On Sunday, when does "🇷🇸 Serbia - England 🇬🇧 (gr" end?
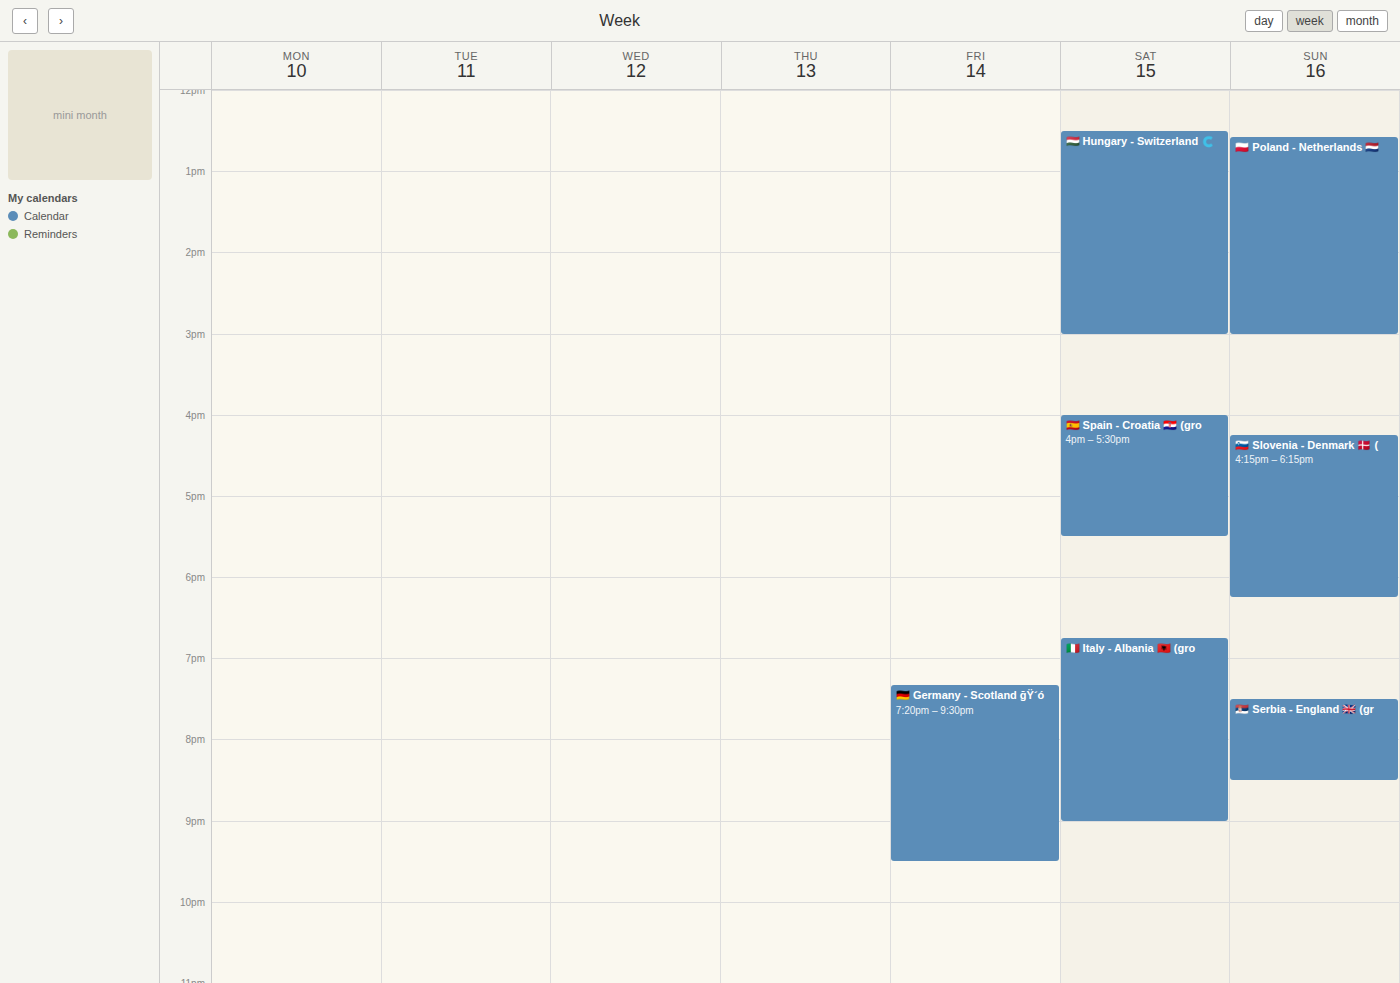
8:30 PM